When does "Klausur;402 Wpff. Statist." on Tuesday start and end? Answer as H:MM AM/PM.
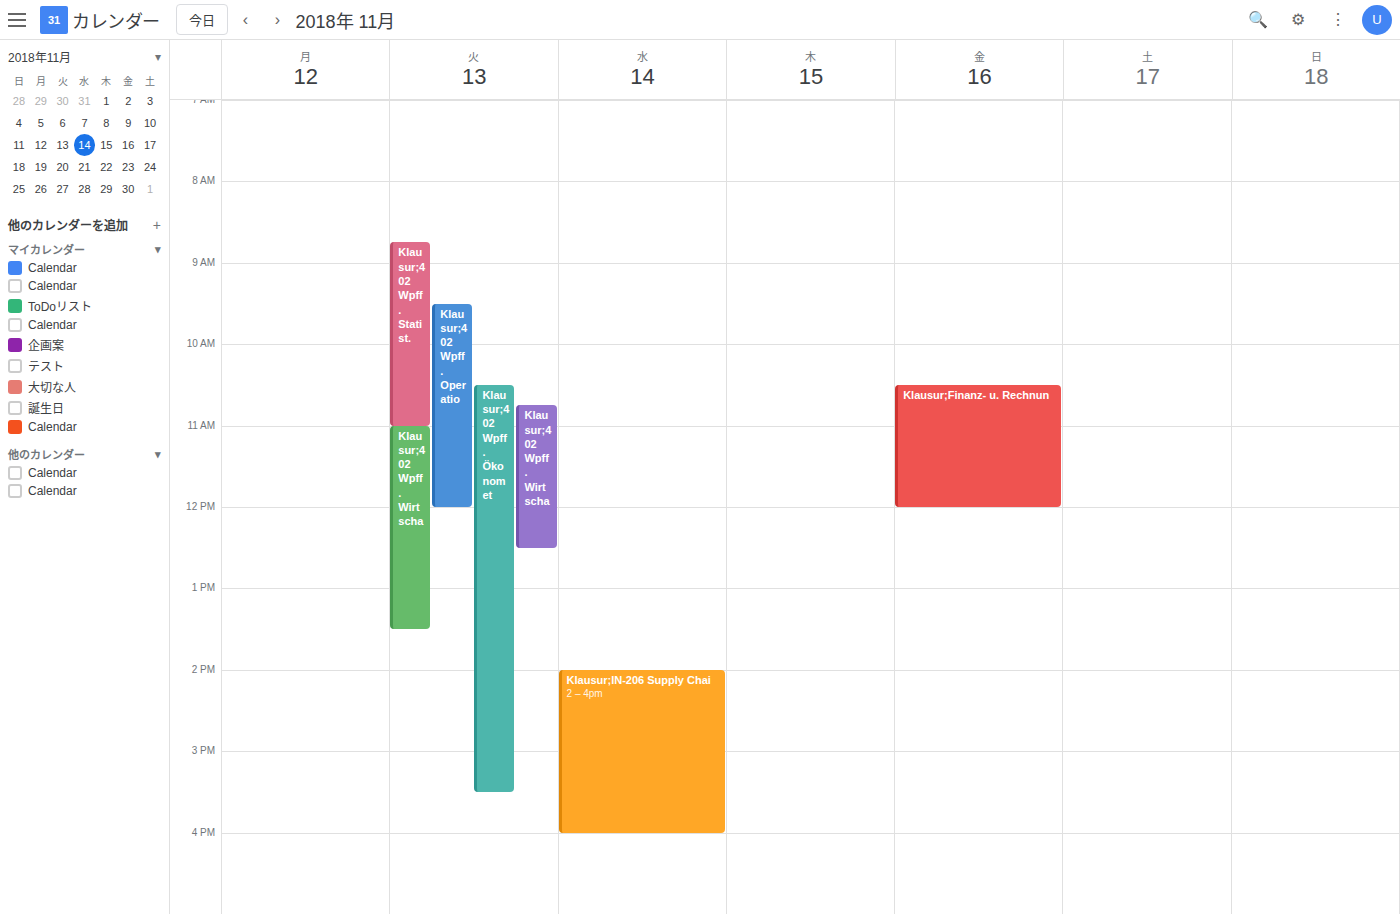
8:45 AM to 11:00 AM